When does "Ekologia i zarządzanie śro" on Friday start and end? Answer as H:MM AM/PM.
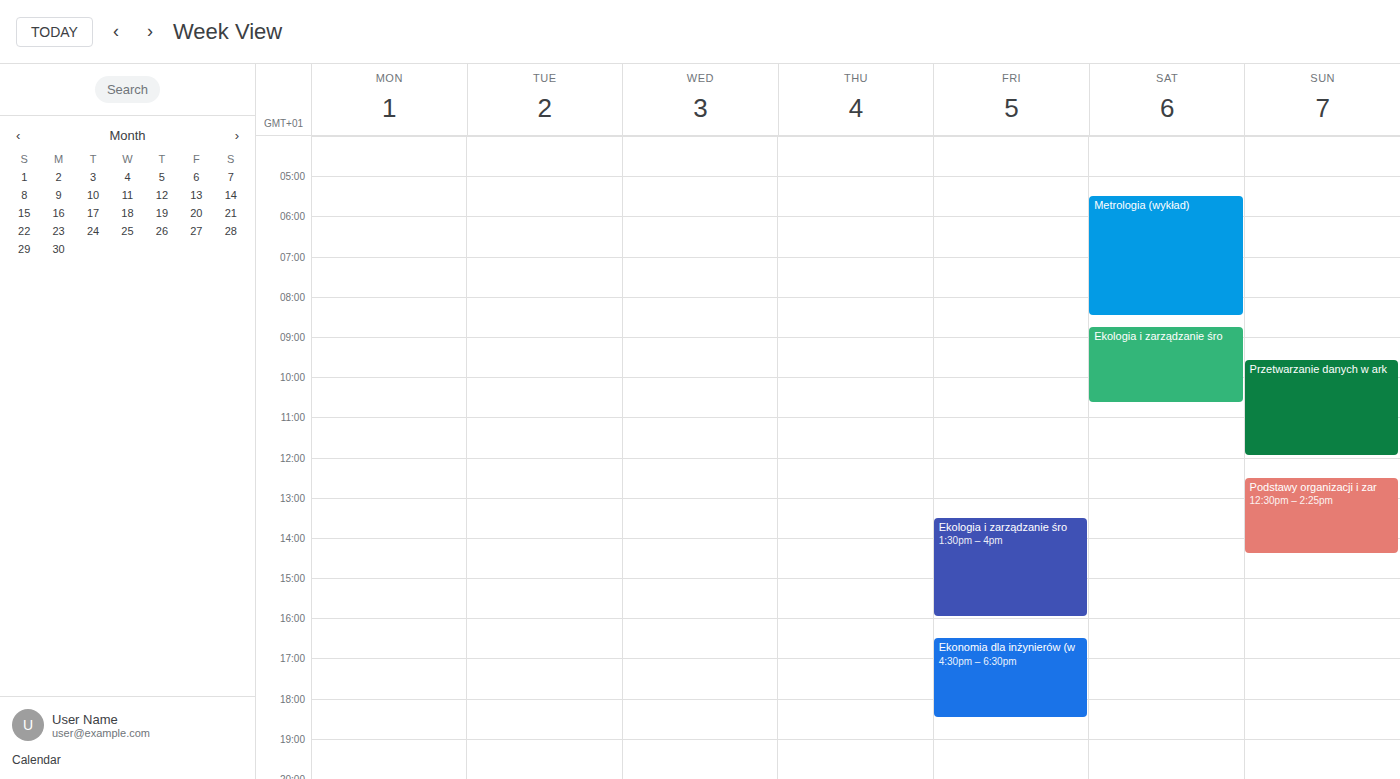
1:30 PM to 4:00 PM